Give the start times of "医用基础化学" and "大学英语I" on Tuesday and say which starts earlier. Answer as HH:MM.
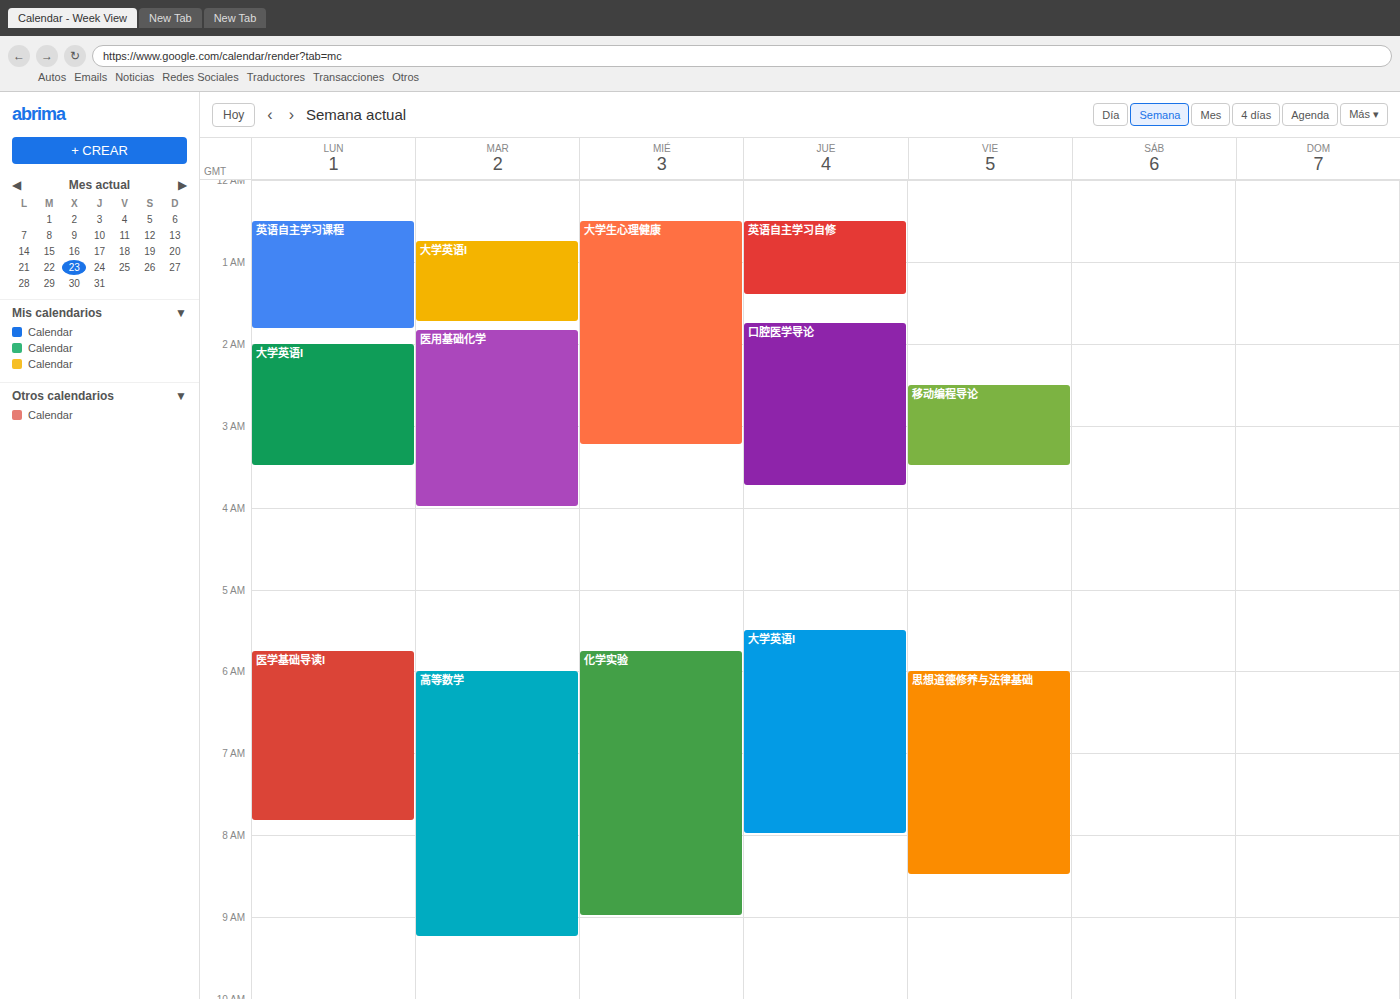
"大学英语I" 00:45; "医用基础化学" 01:50.